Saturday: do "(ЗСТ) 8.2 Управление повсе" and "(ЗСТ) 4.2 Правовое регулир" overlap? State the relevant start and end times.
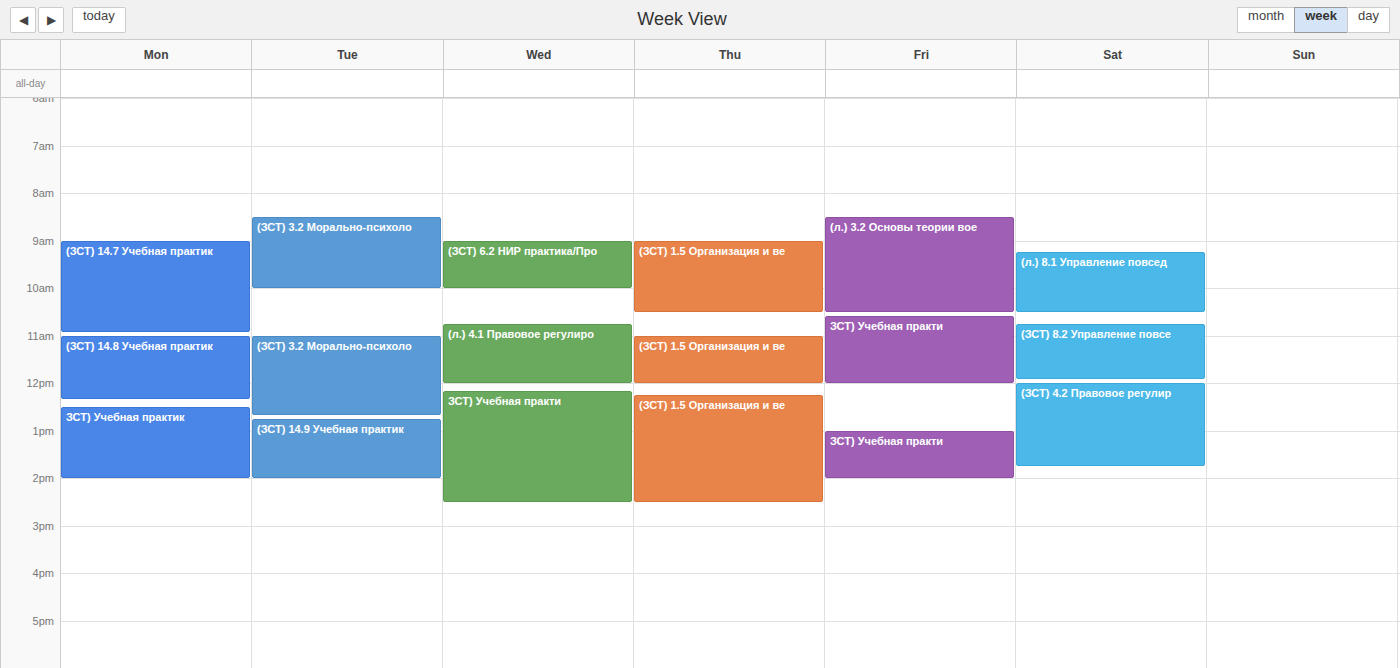
"(ЗСТ) 8.2 Управление повсе" ends at 11:55 AM and "(ЗСТ) 4.2 Правовое регулир" starts at 12:00 PM -- no overlap.